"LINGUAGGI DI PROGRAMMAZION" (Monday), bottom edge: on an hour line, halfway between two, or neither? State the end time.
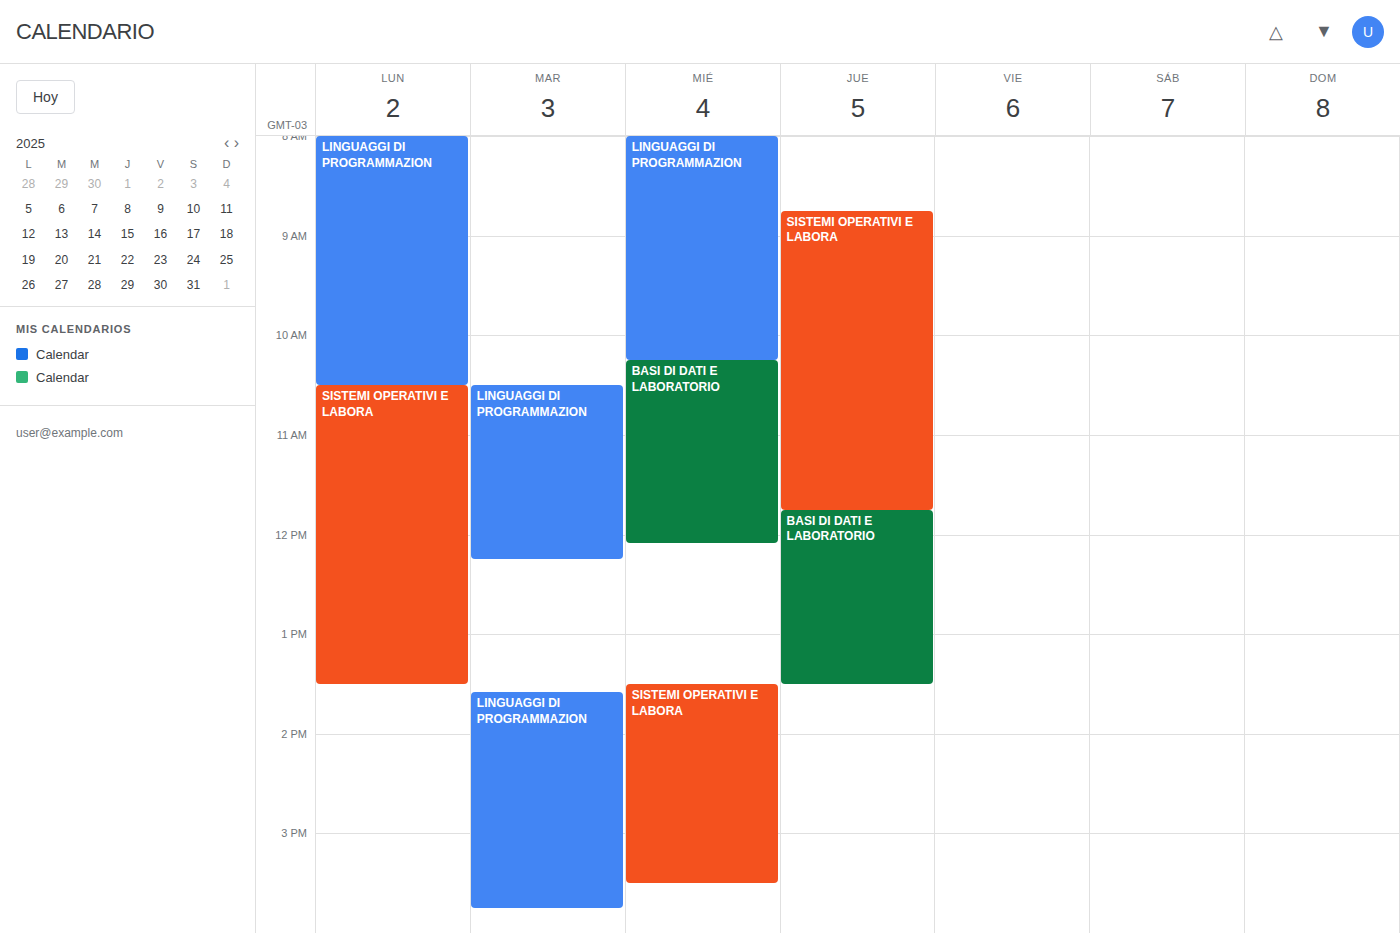
10:30 AM -- halfway between the 10 AM and 11 AM lines.